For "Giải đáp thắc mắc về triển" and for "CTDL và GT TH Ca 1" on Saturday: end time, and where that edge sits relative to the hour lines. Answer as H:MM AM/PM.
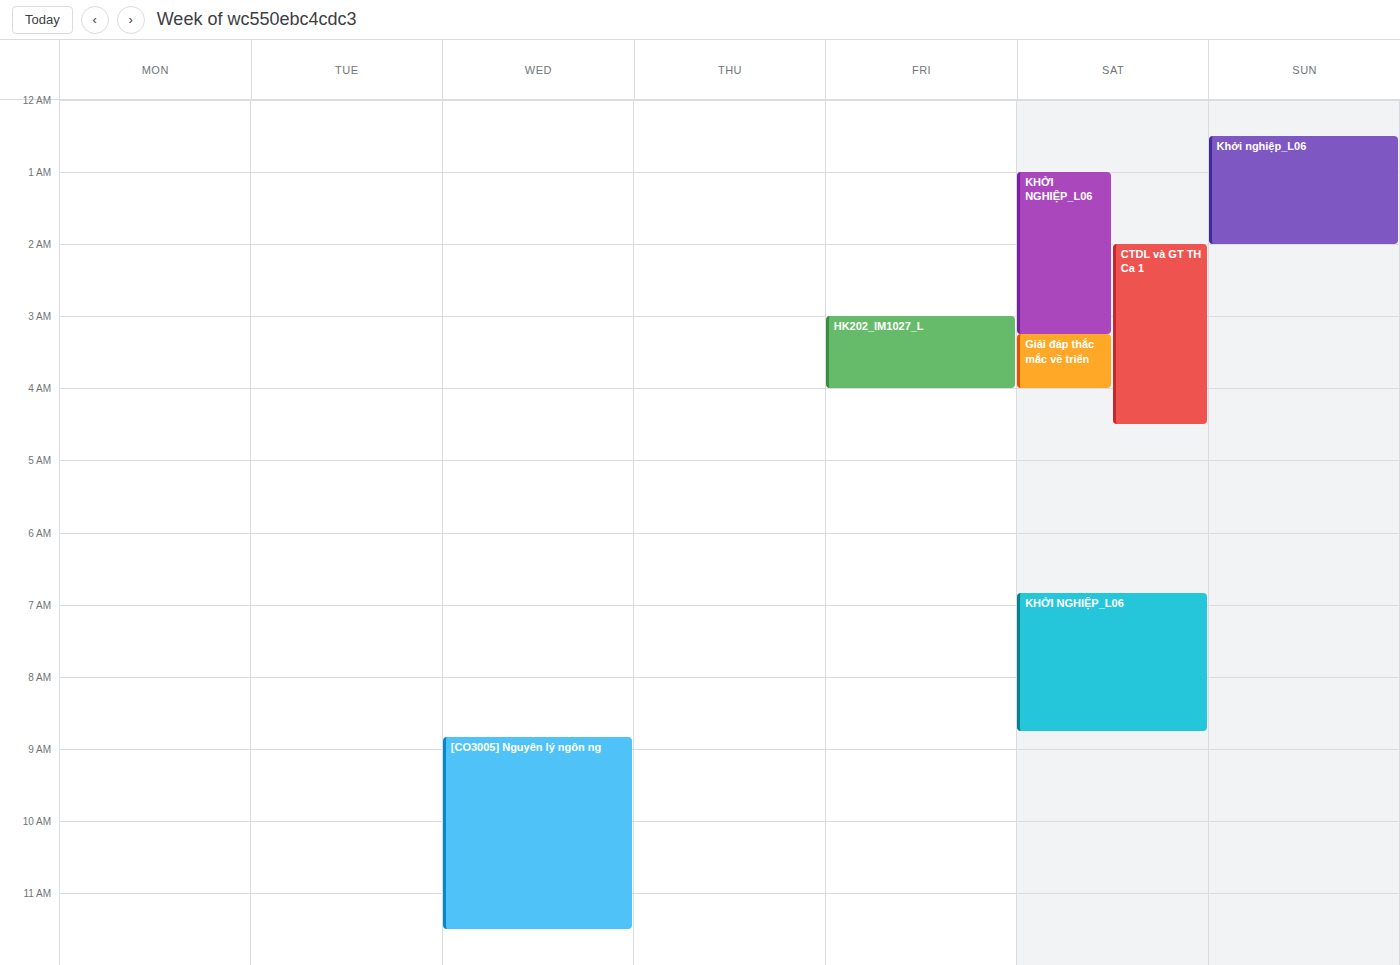
"Giải đáp thắc mắc về triển": 4:00 AM, exactly on the 4 AM line. "CTDL và GT TH Ca 1": 4:30 AM, halfway between the 4 AM and 5 AM lines.